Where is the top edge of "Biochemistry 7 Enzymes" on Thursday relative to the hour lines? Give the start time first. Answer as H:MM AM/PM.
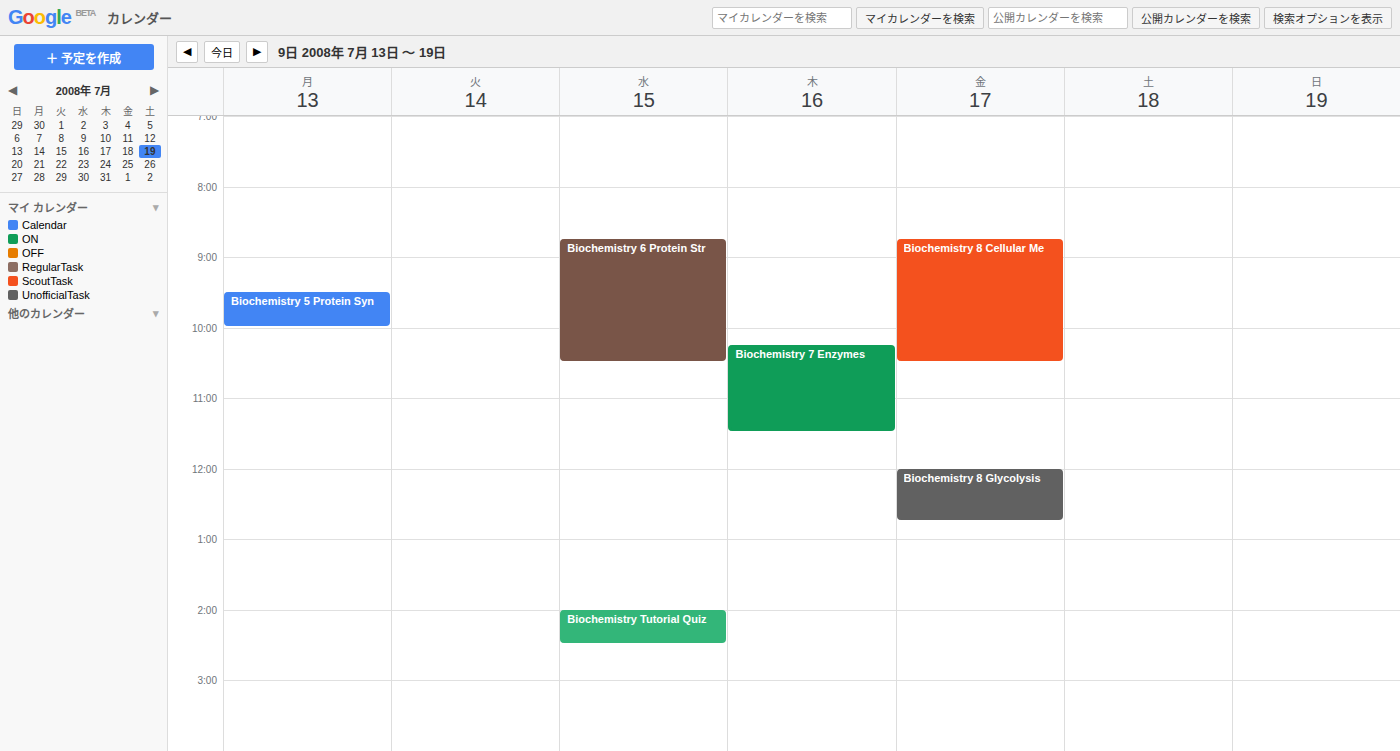
10:15 AM -- neither: a quarter of the way from the 10 AM line to the 11 AM line.